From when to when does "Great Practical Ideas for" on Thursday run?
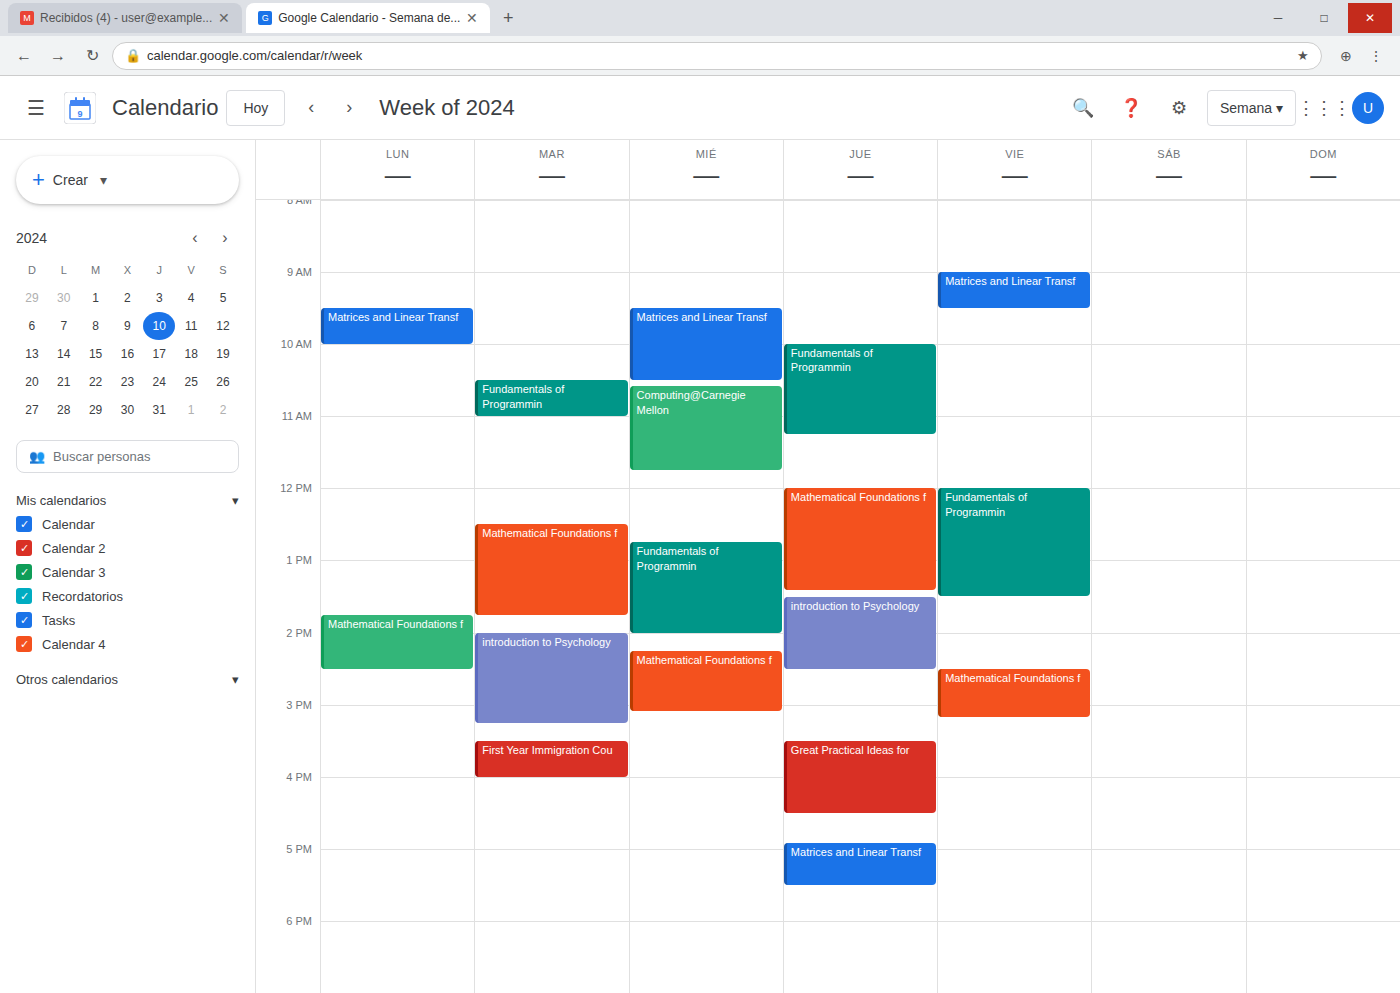
3:30 PM to 4:30 PM